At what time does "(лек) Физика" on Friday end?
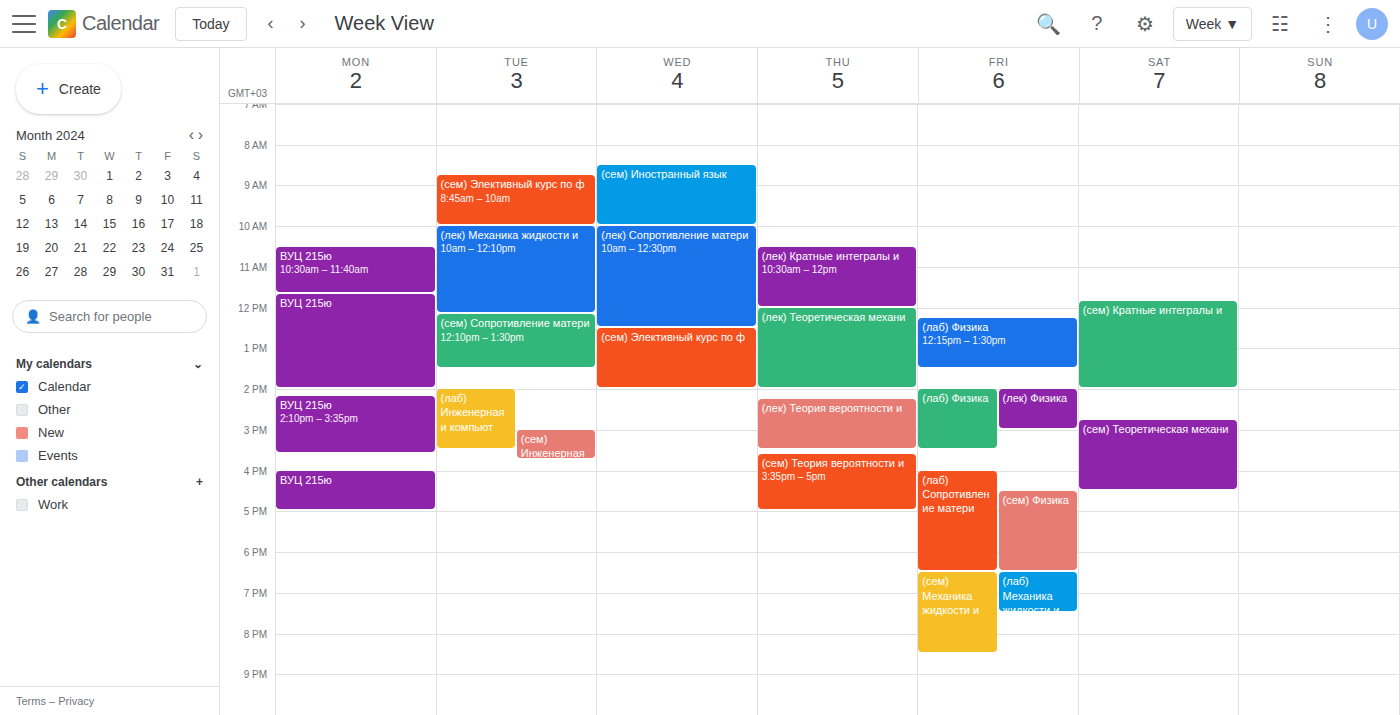
3:00 PM